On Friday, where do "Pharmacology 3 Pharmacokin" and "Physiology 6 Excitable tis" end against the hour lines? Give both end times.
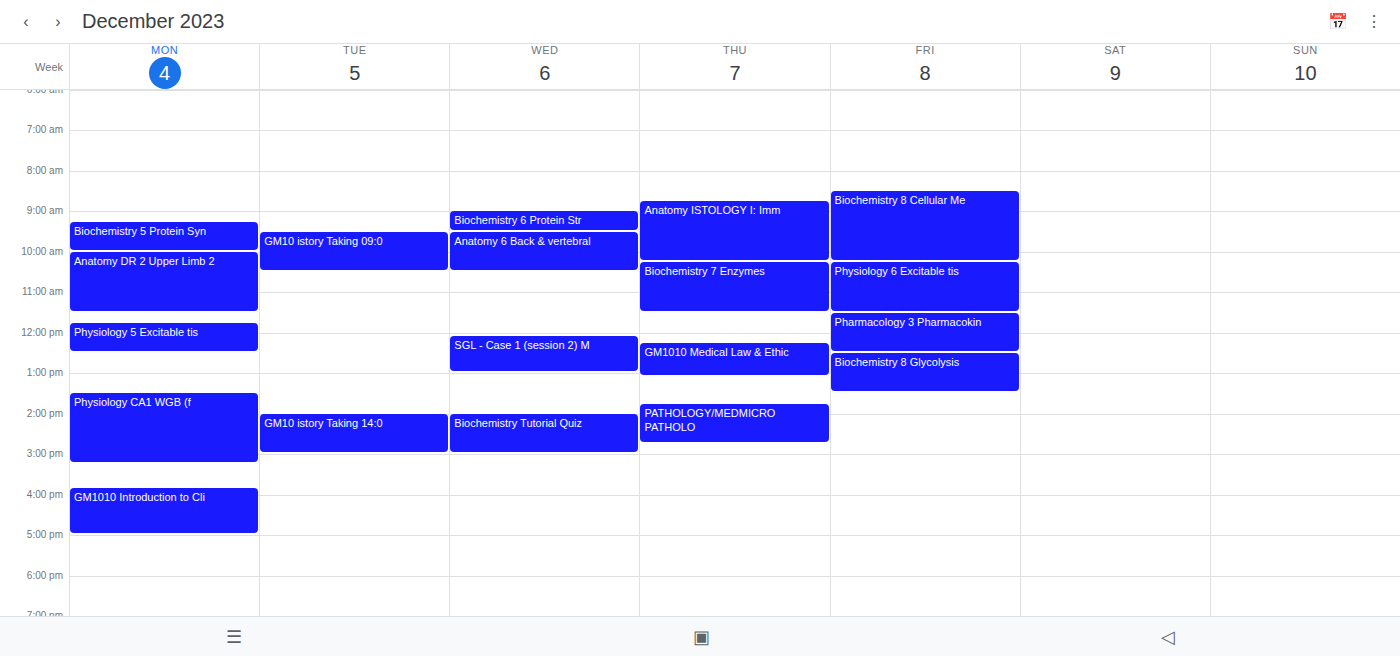
"Pharmacology 3 Pharmacokin": 12:30 PM, halfway between the 12 PM and 1 PM lines. "Physiology 6 Excitable tis": 11:30 AM, halfway between the 11 AM and 12 PM lines.